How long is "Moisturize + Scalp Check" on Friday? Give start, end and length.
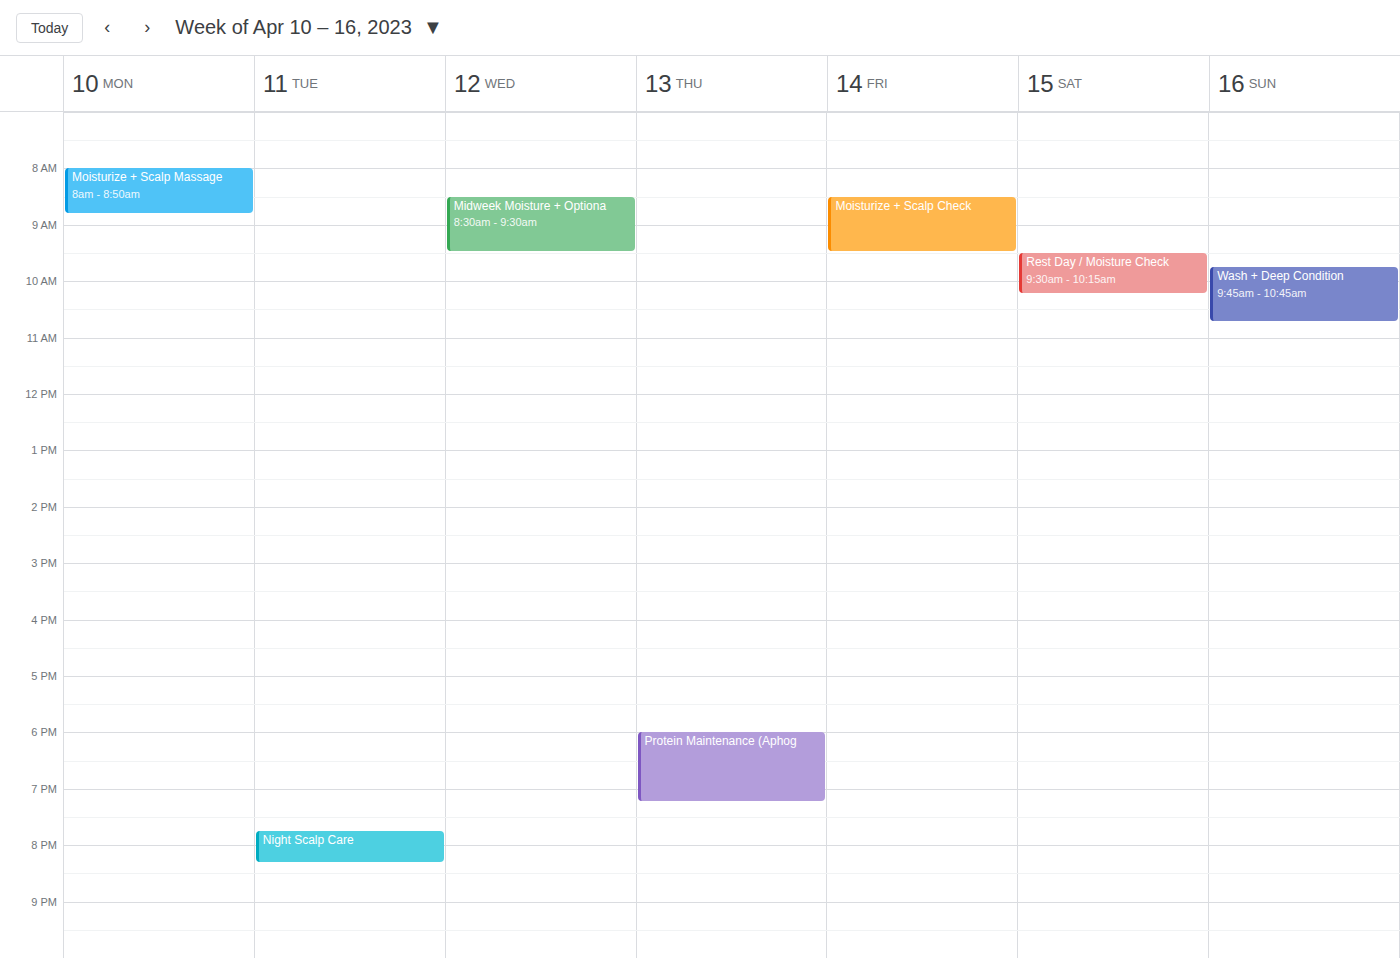
8:30 AM to 9:30 AM, 1 hour